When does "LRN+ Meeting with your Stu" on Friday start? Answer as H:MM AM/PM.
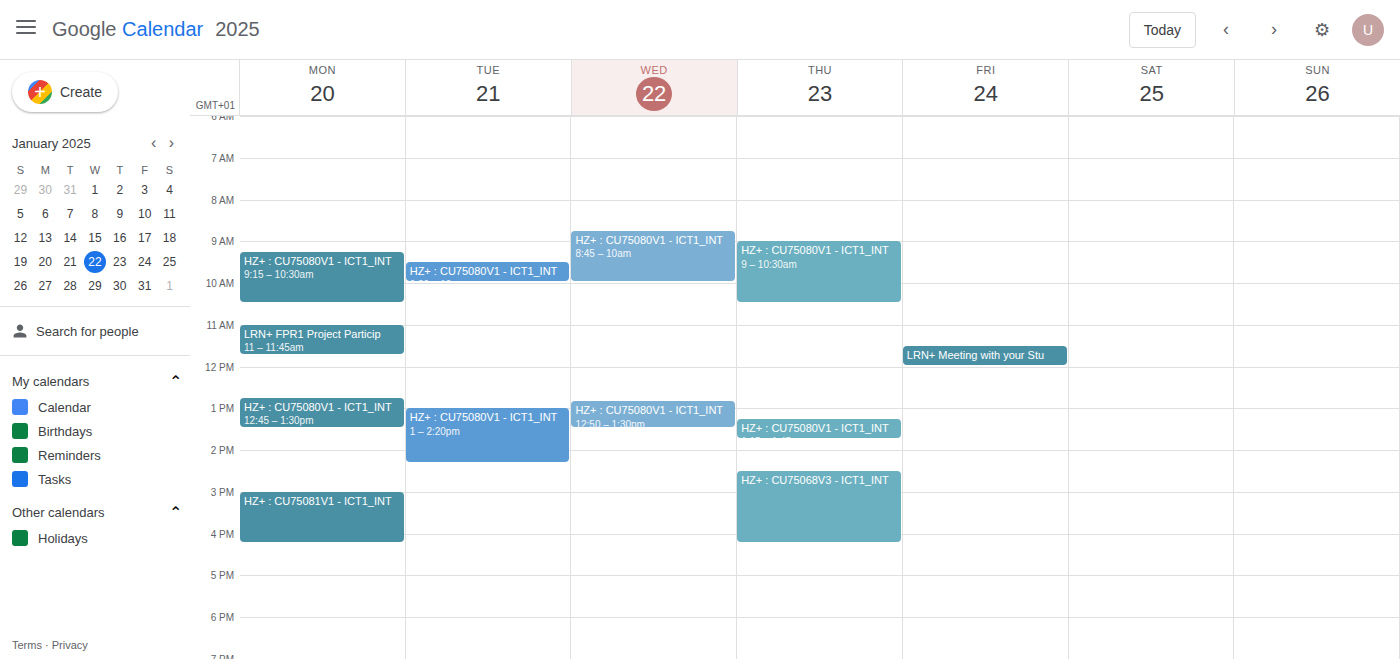
11:30 AM